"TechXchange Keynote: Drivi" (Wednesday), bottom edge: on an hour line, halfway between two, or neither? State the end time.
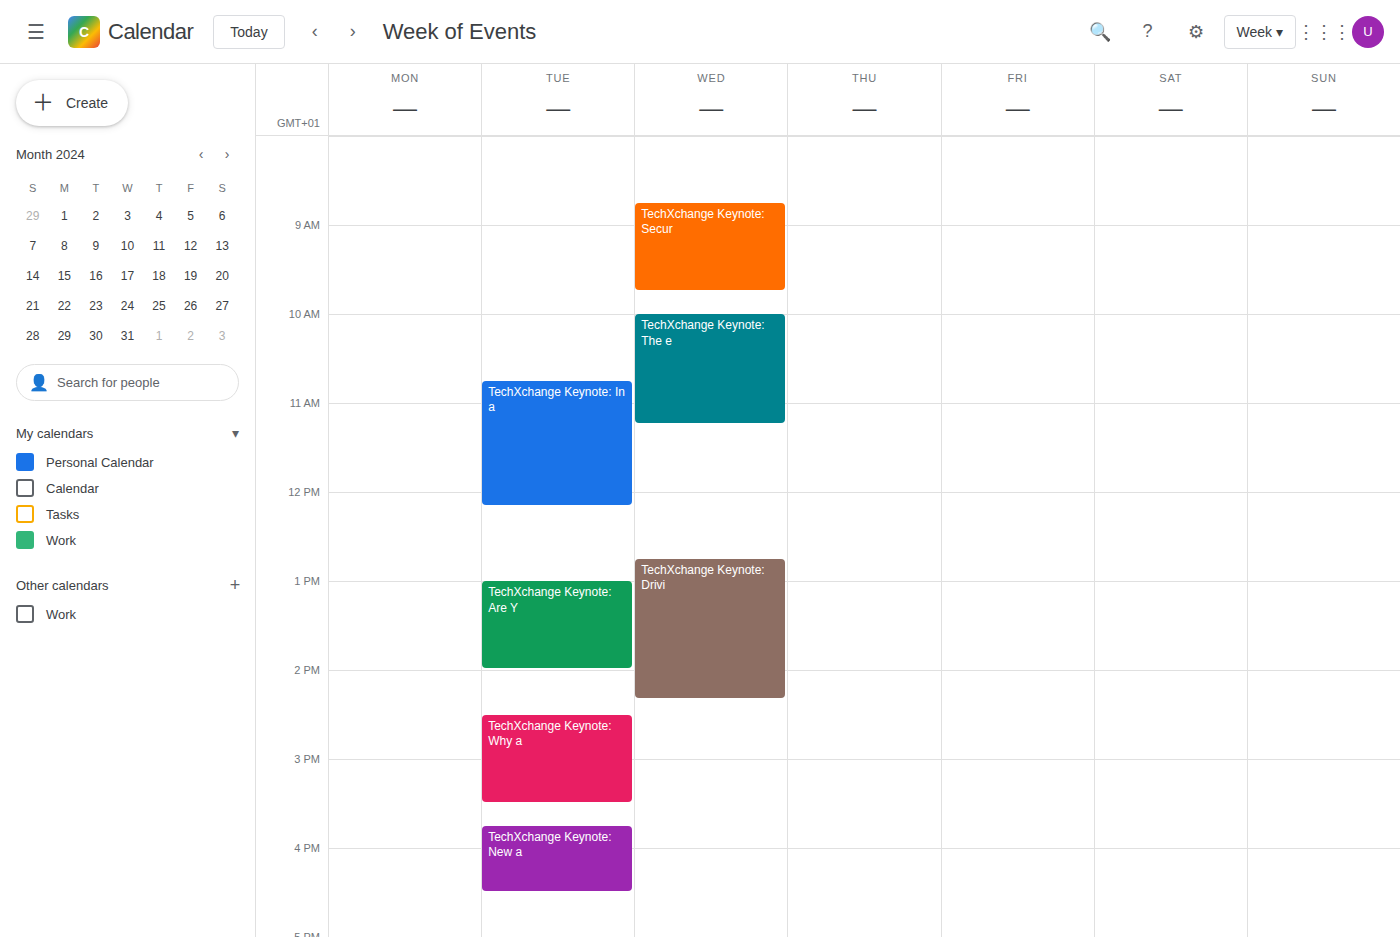
2:20 PM -- neither: 20 minutes below the 2 PM line and 40 minutes above the 3 PM line.